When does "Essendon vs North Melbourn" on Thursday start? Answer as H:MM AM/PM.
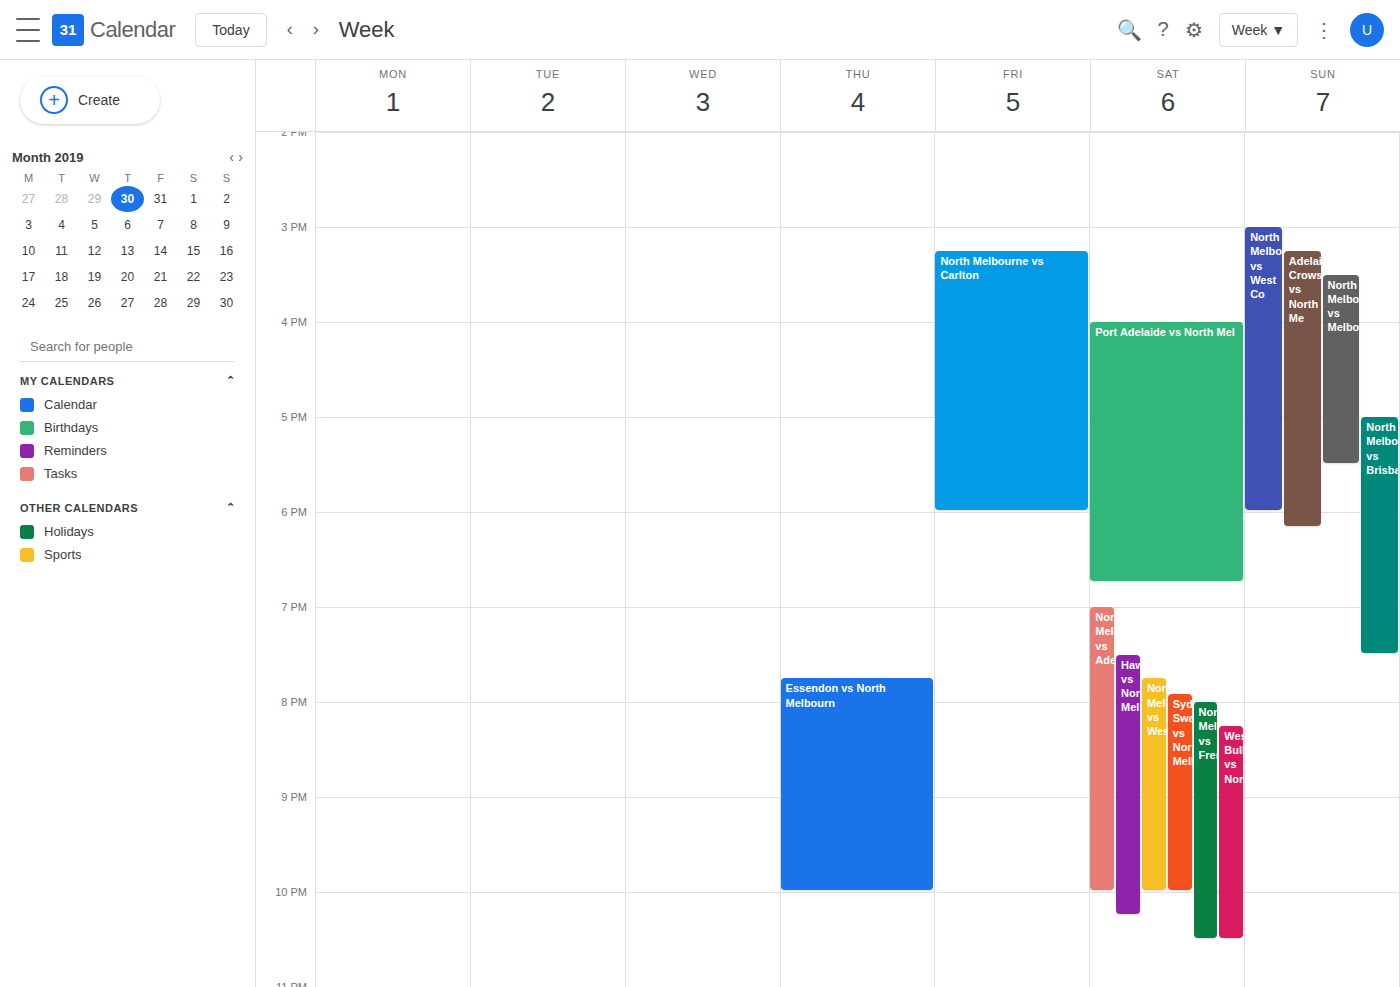
7:45 PM